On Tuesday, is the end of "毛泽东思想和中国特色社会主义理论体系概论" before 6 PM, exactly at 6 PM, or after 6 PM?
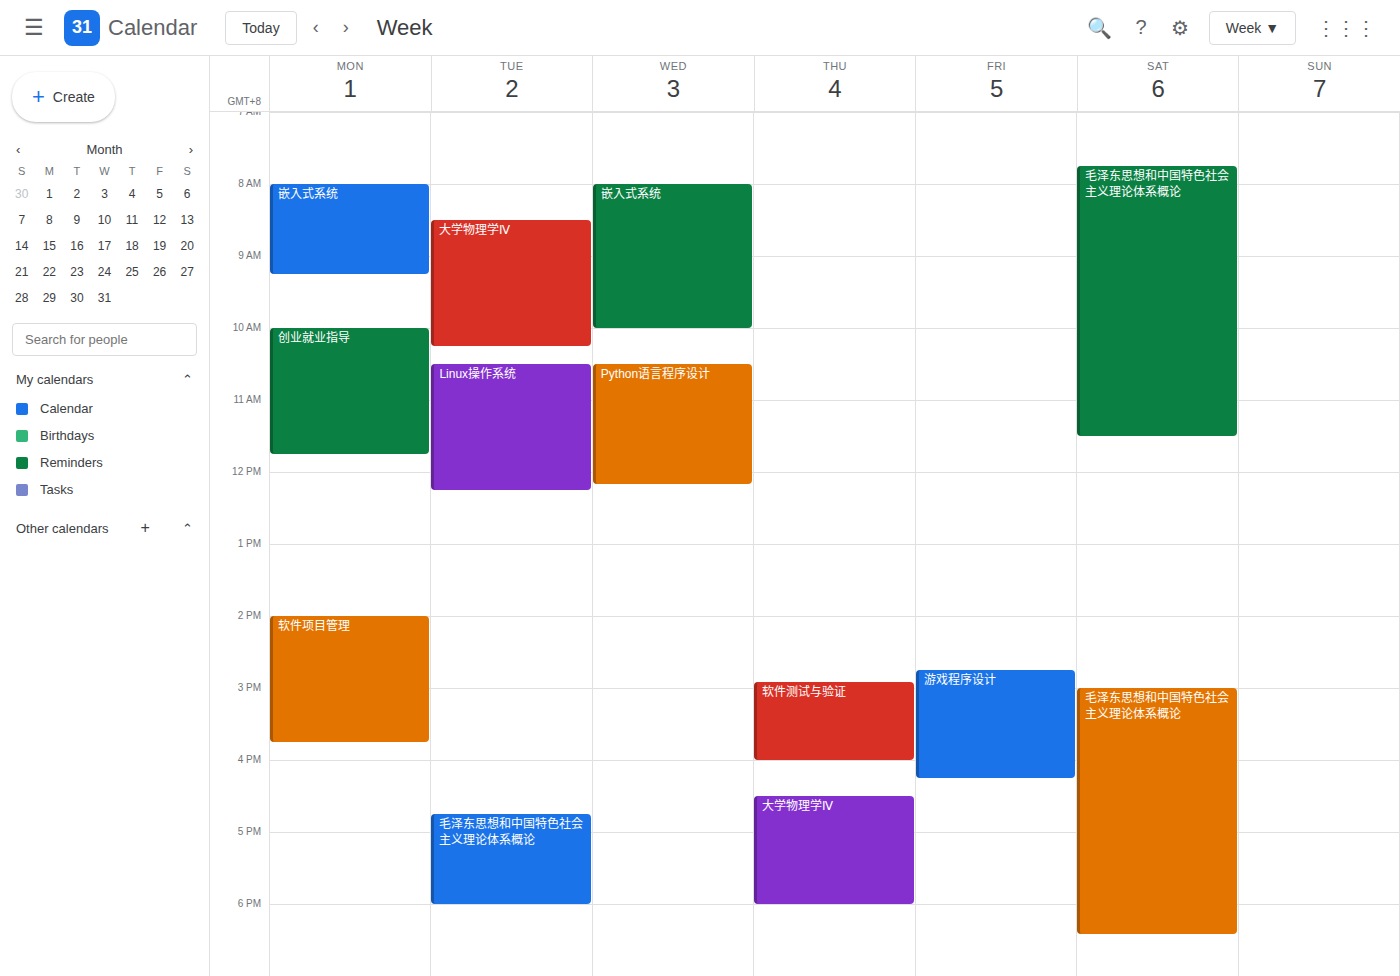
6:00 PM -- exactly at 6 PM, on the 6 PM line.